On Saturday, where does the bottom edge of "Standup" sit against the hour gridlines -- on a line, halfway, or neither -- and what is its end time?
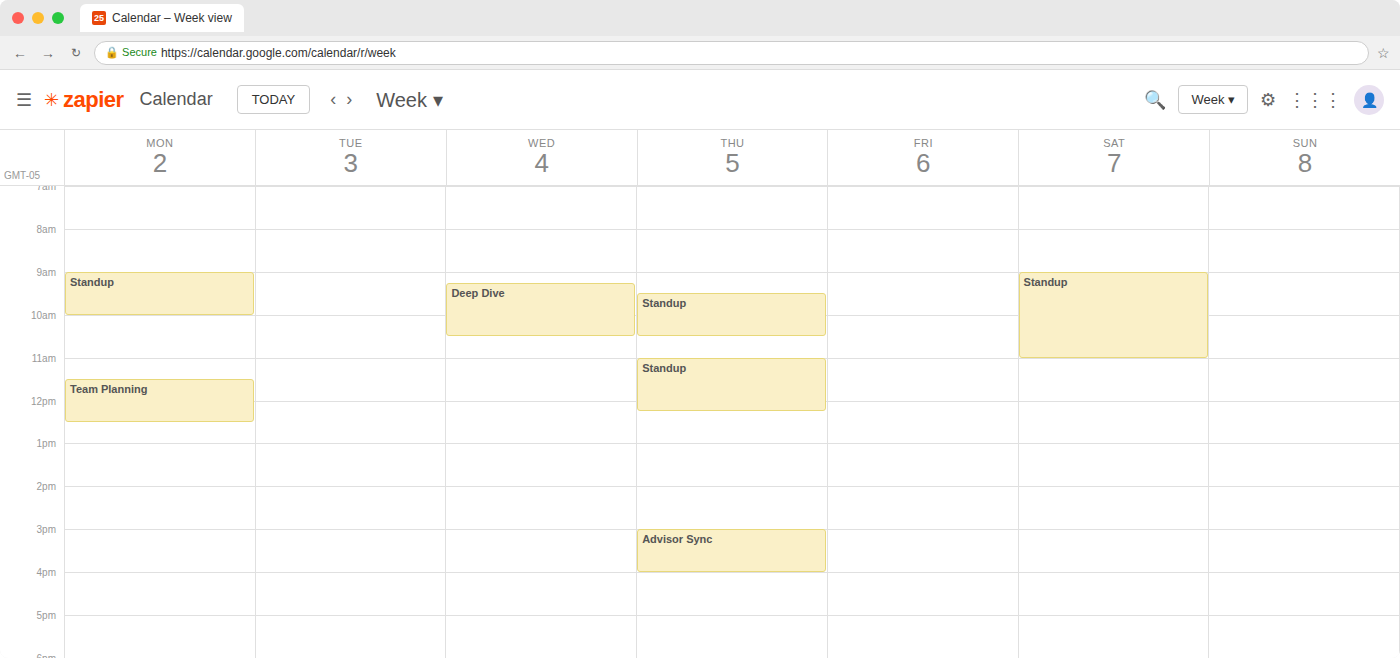
11:00 AM -- exactly on the 11 AM line.